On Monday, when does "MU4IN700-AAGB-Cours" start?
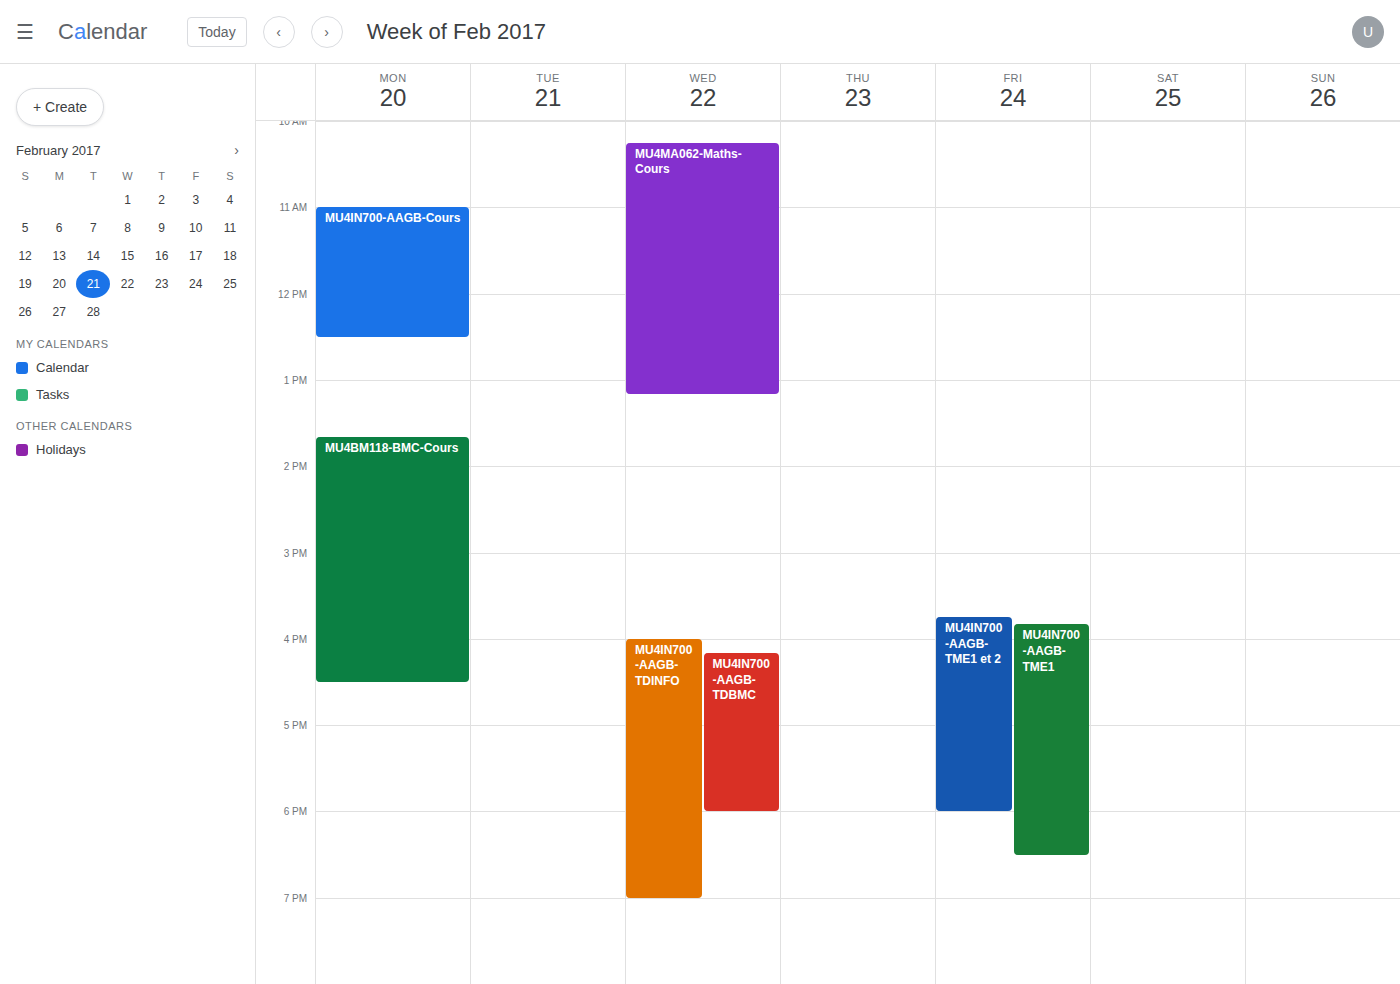
11:00